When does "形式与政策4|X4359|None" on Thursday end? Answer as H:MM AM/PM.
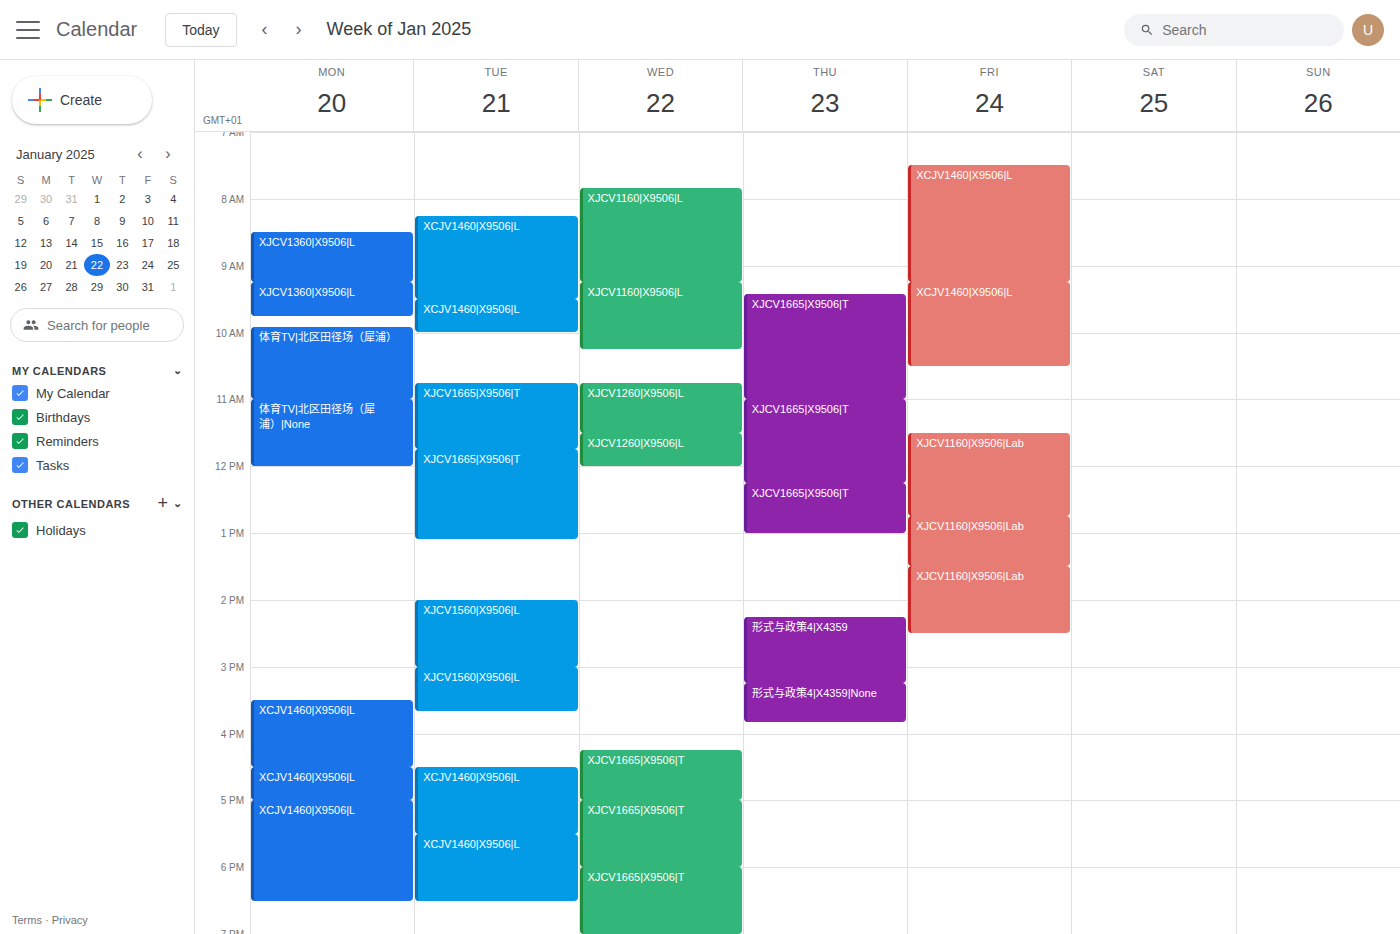
3:50 PM